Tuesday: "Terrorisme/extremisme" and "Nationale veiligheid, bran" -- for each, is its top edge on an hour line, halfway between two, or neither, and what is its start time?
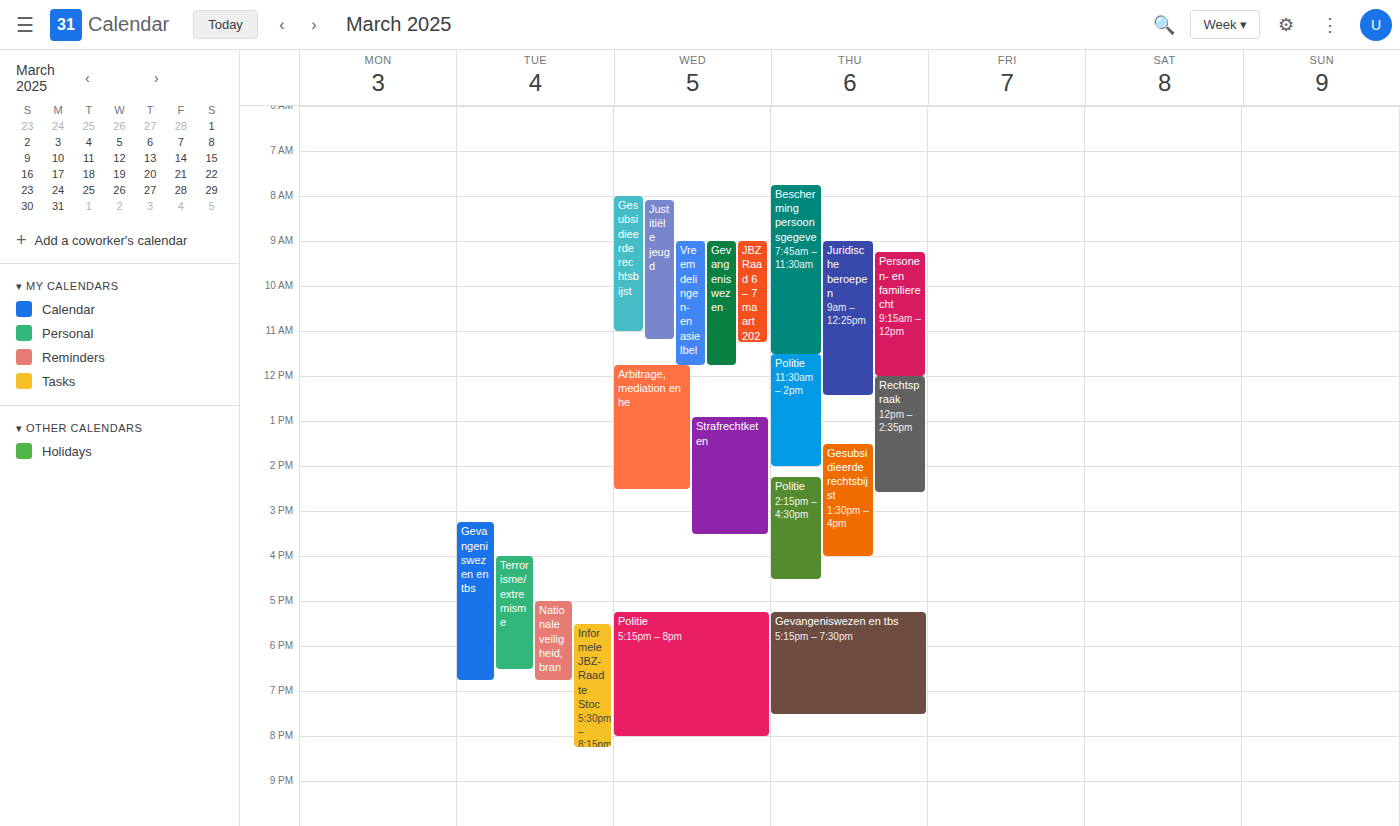
"Terrorisme/extremisme": 4:00 PM, exactly on the 4 PM line. "Nationale veiligheid, bran": 5:00 PM, exactly on the 5 PM line.